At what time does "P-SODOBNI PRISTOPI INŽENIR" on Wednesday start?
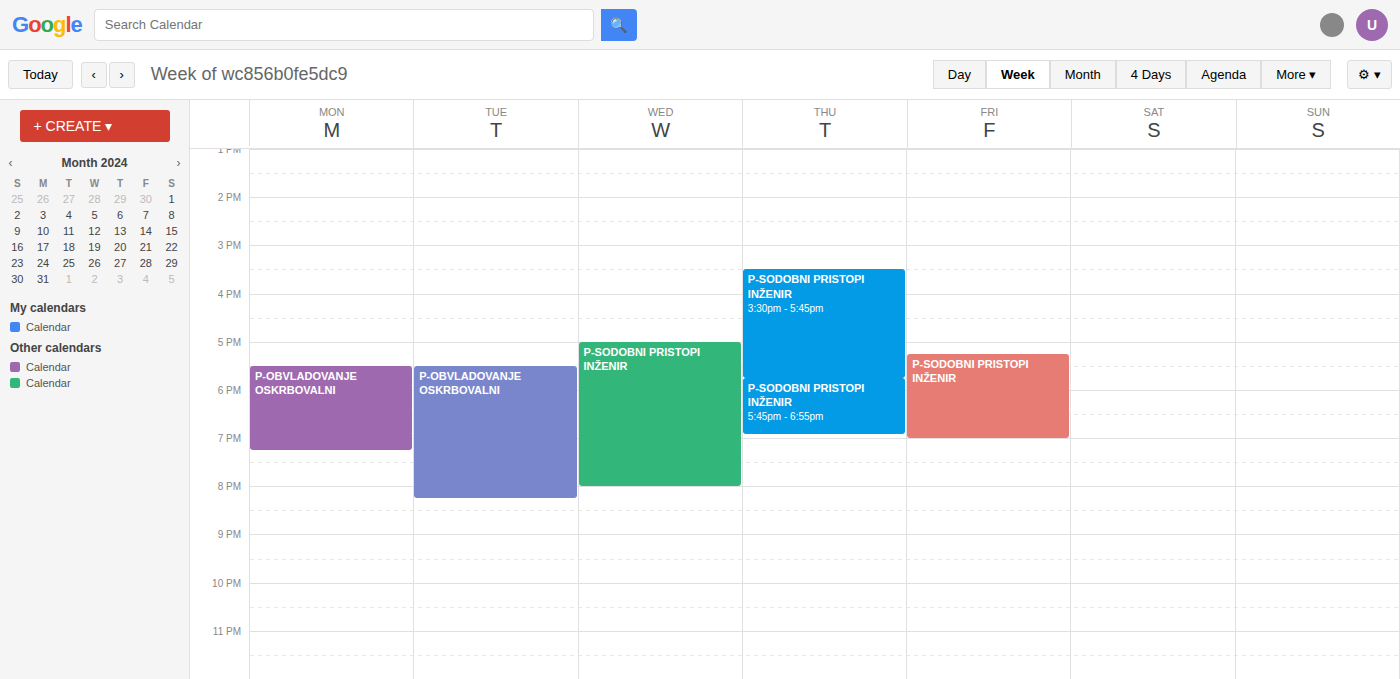
5:00 PM